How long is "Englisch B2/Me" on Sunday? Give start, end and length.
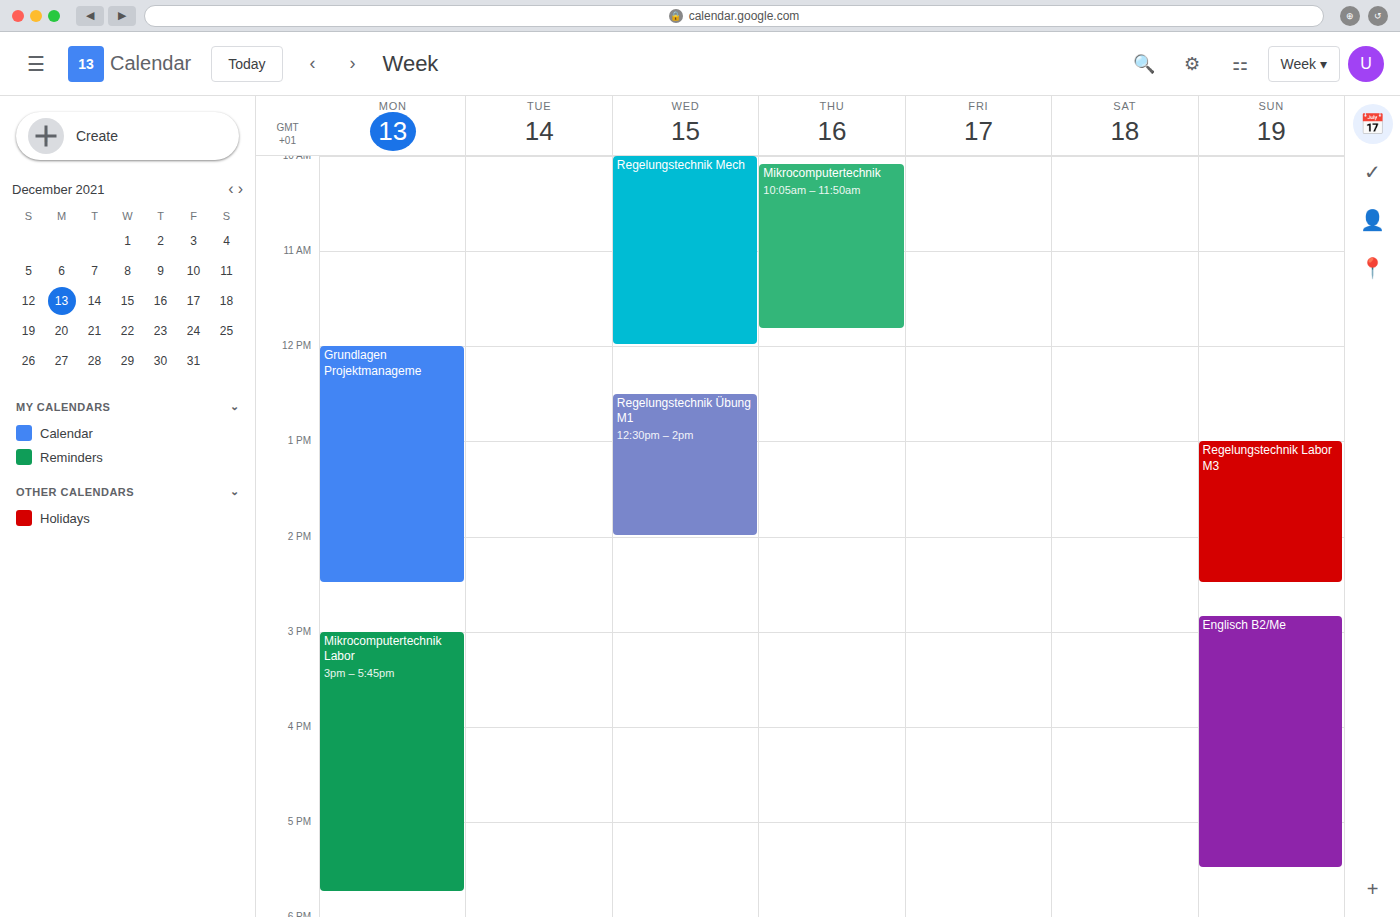
2:50 PM to 5:30 PM, 2 hours 40 minutes